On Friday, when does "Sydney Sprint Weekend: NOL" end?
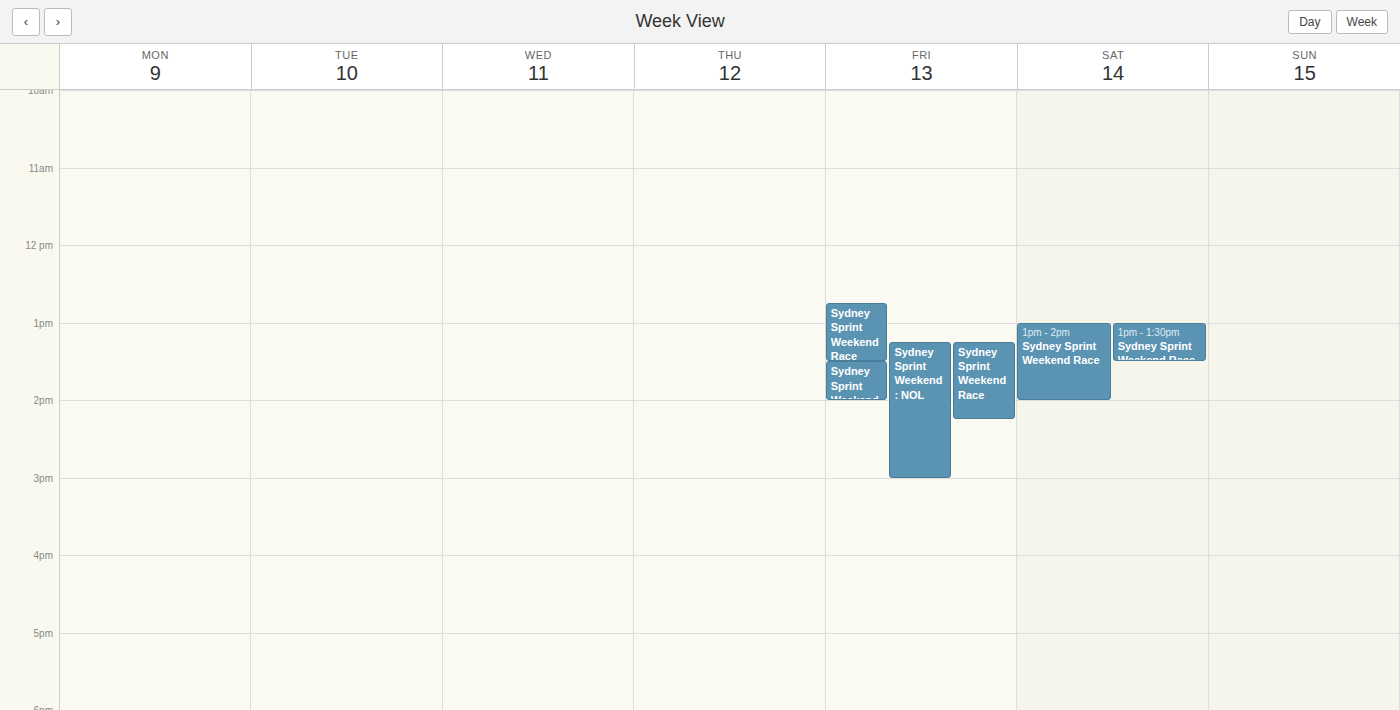
3:00 PM